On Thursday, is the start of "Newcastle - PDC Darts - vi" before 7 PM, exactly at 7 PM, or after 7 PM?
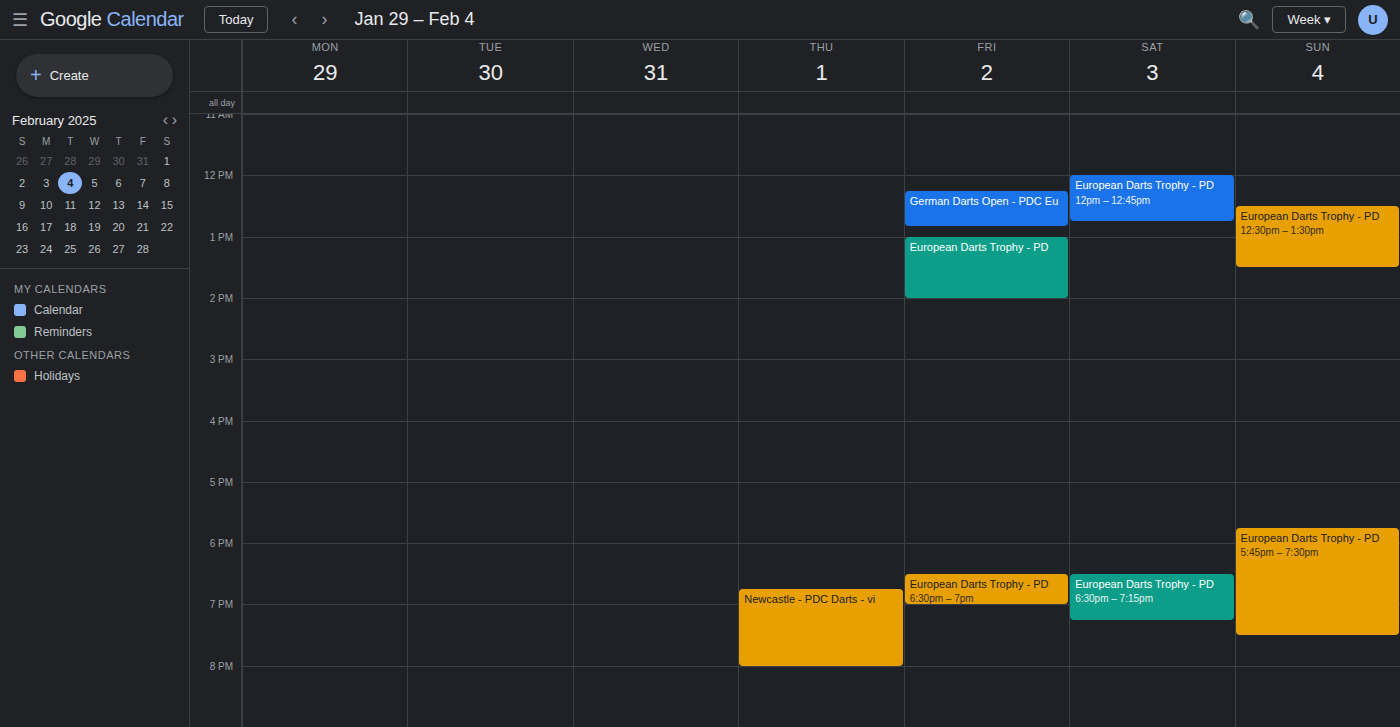
6:45 PM -- before 7 PM, 15 minutes above the 7 PM line.